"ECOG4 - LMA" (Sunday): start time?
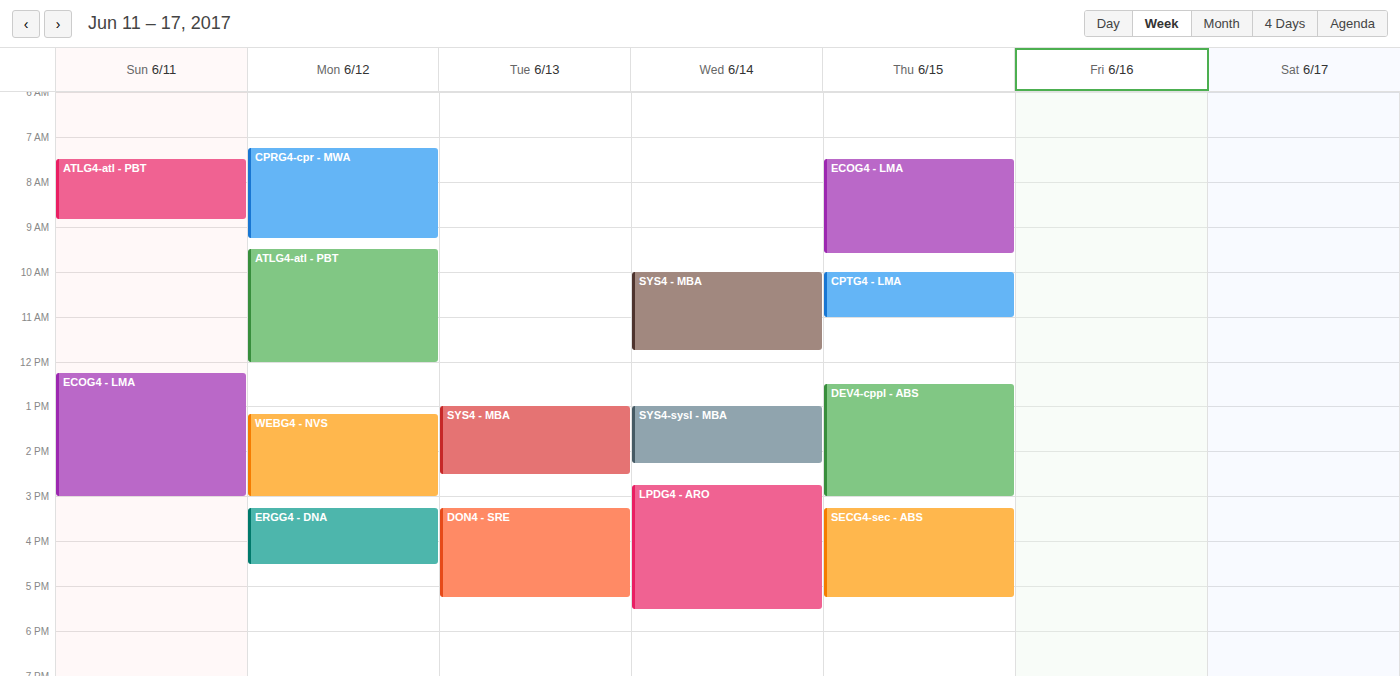
12:15 PM